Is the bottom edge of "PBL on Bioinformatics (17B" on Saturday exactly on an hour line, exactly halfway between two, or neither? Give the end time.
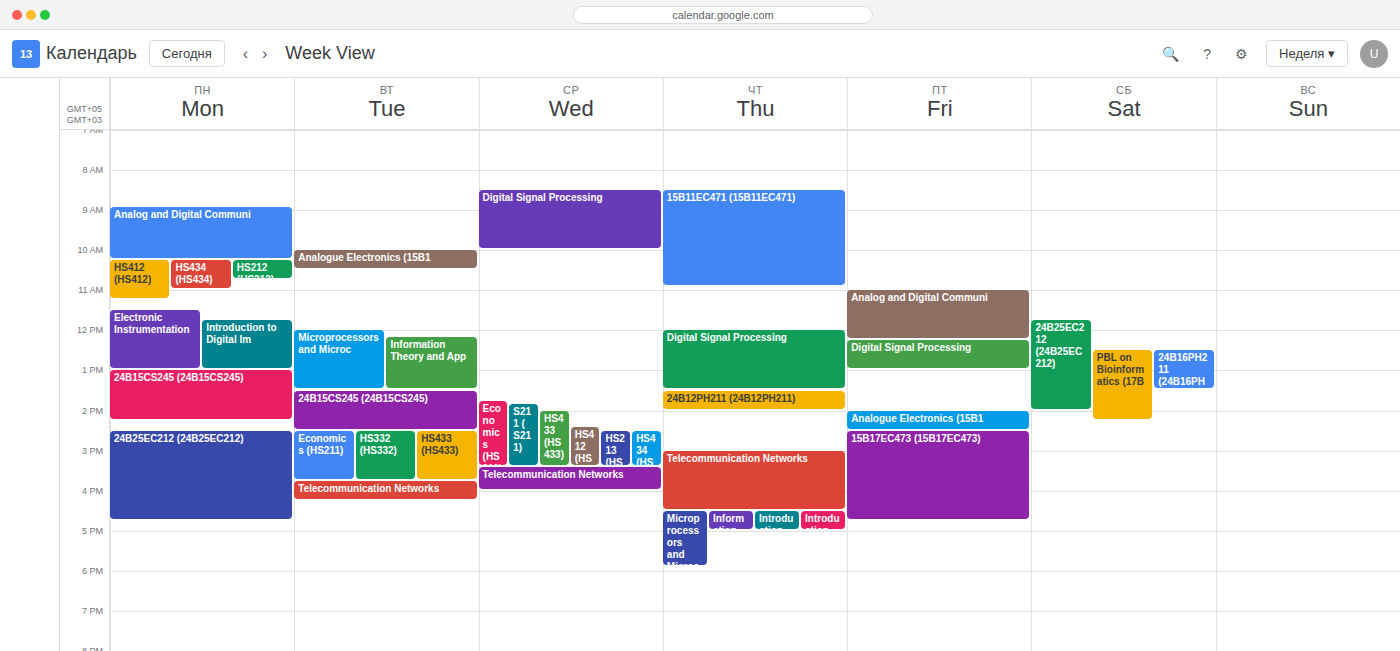
2:15 PM -- neither: a quarter of the way from the 2 PM line to the 3 PM line.